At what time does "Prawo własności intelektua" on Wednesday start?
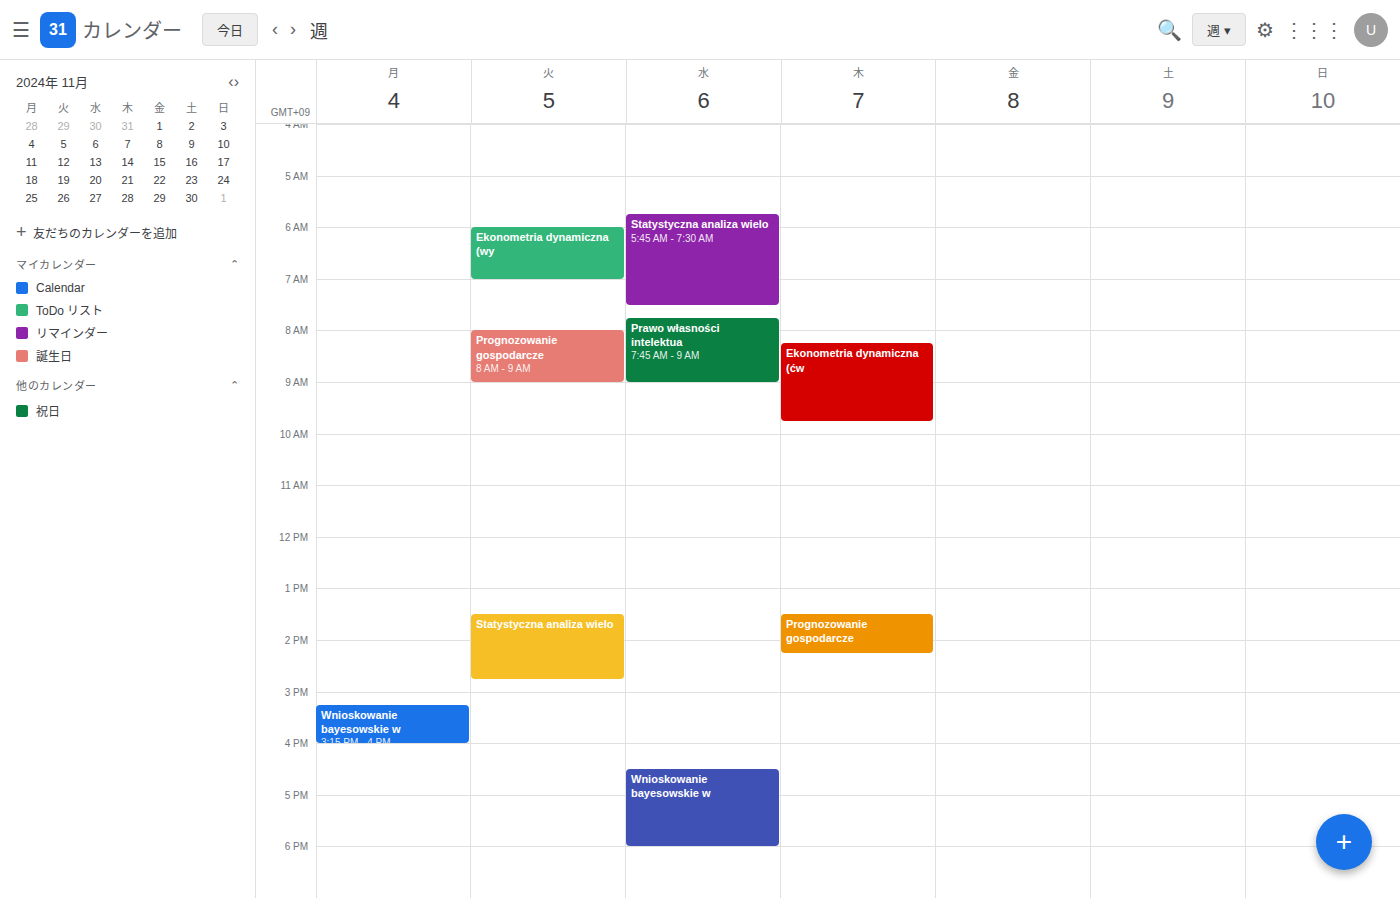
7:45 AM